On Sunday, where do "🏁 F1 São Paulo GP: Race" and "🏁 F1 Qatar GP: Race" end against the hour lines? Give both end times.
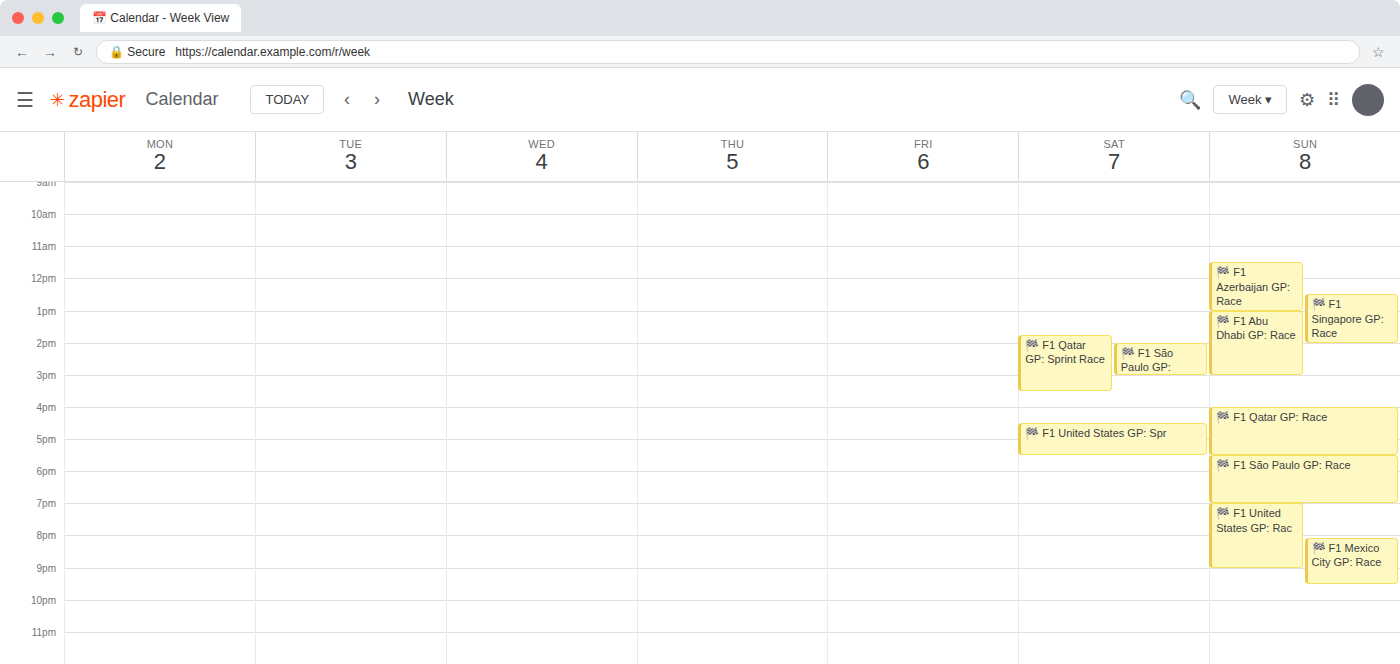
"🏁 F1 São Paulo GP: Race": 7:00 PM, exactly on the 7 PM line. "🏁 F1 Qatar GP: Race": 5:30 PM, halfway between the 5 PM and 6 PM lines.